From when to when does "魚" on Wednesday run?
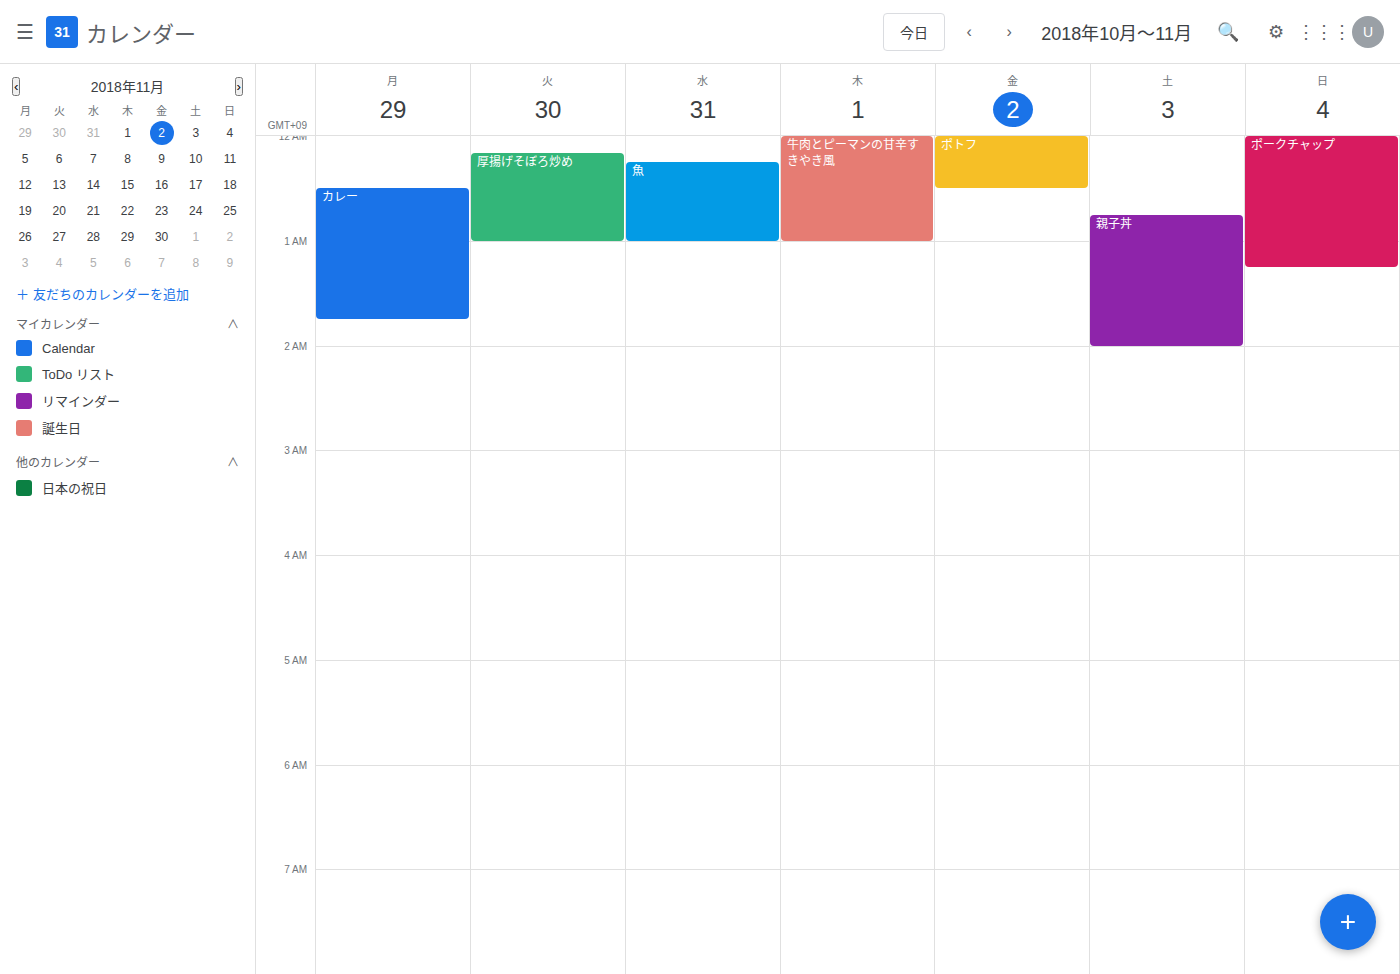
12:15 AM to 1:00 AM